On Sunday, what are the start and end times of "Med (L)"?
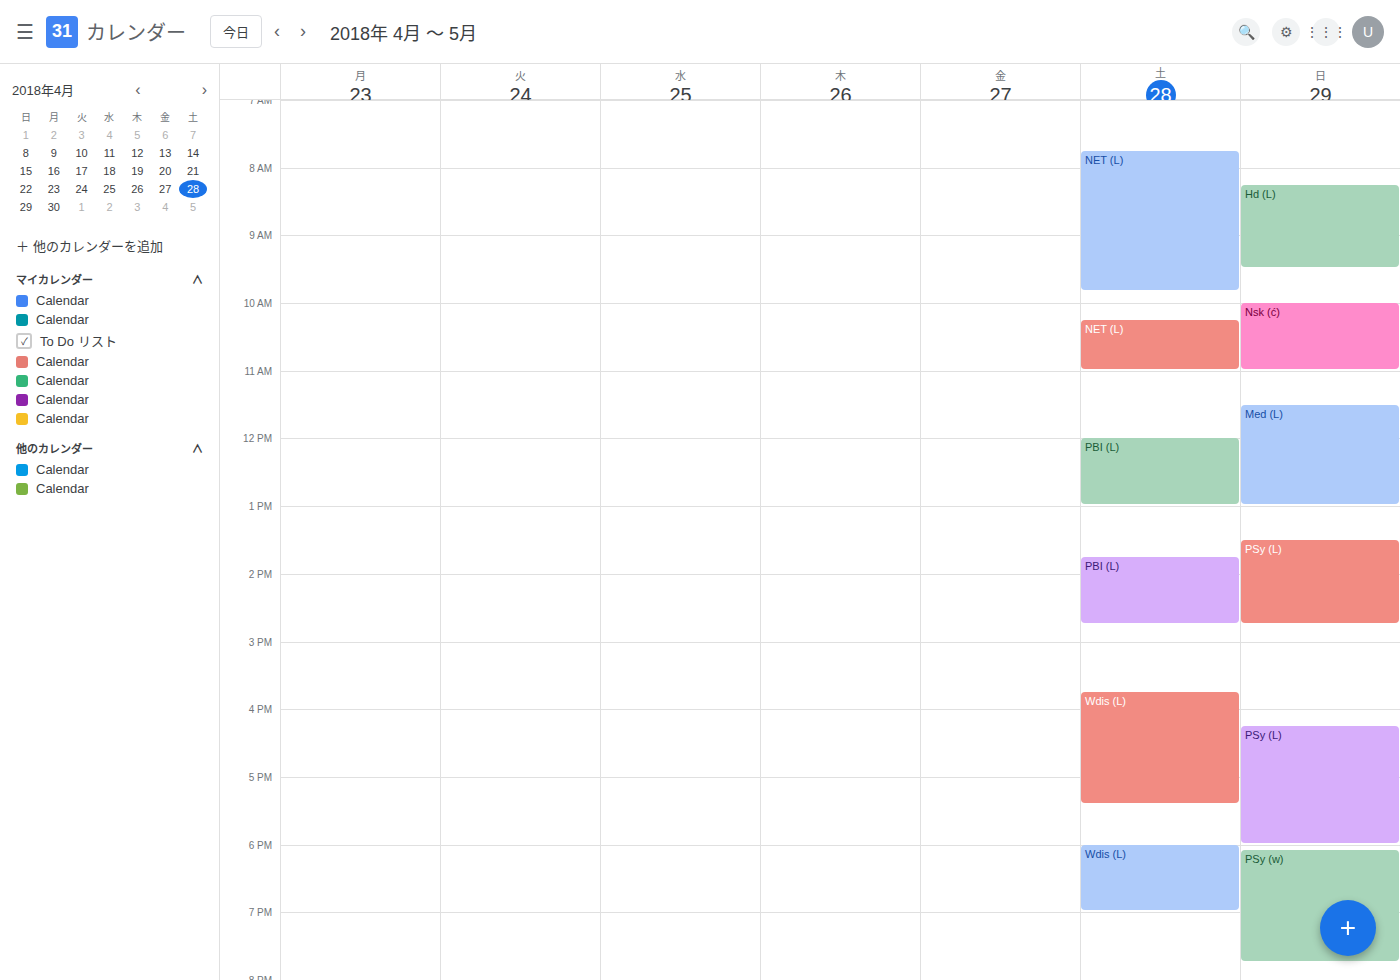
11:30 AM to 1:00 PM